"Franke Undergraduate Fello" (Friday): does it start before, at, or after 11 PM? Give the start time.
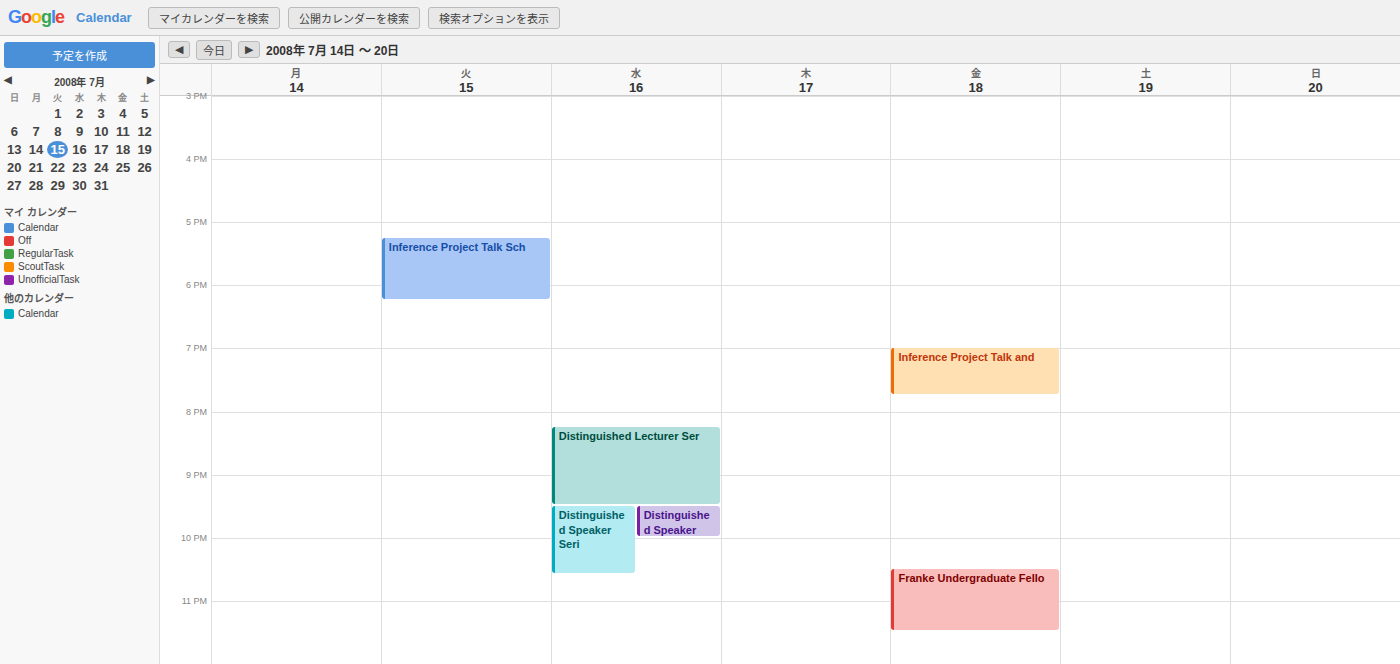
10:30 PM -- before 11 PM, 30 minutes above the 11 PM line.